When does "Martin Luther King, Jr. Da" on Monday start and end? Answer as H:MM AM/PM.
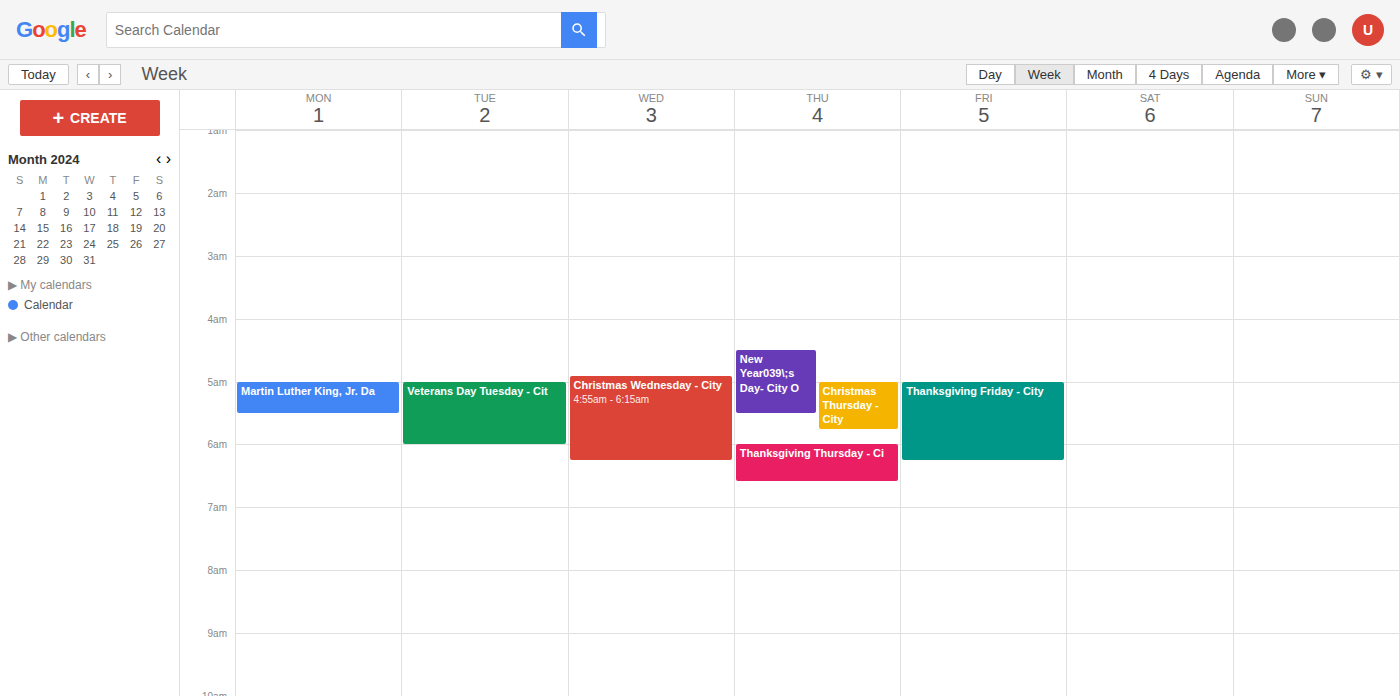
5:00 AM to 5:30 AM